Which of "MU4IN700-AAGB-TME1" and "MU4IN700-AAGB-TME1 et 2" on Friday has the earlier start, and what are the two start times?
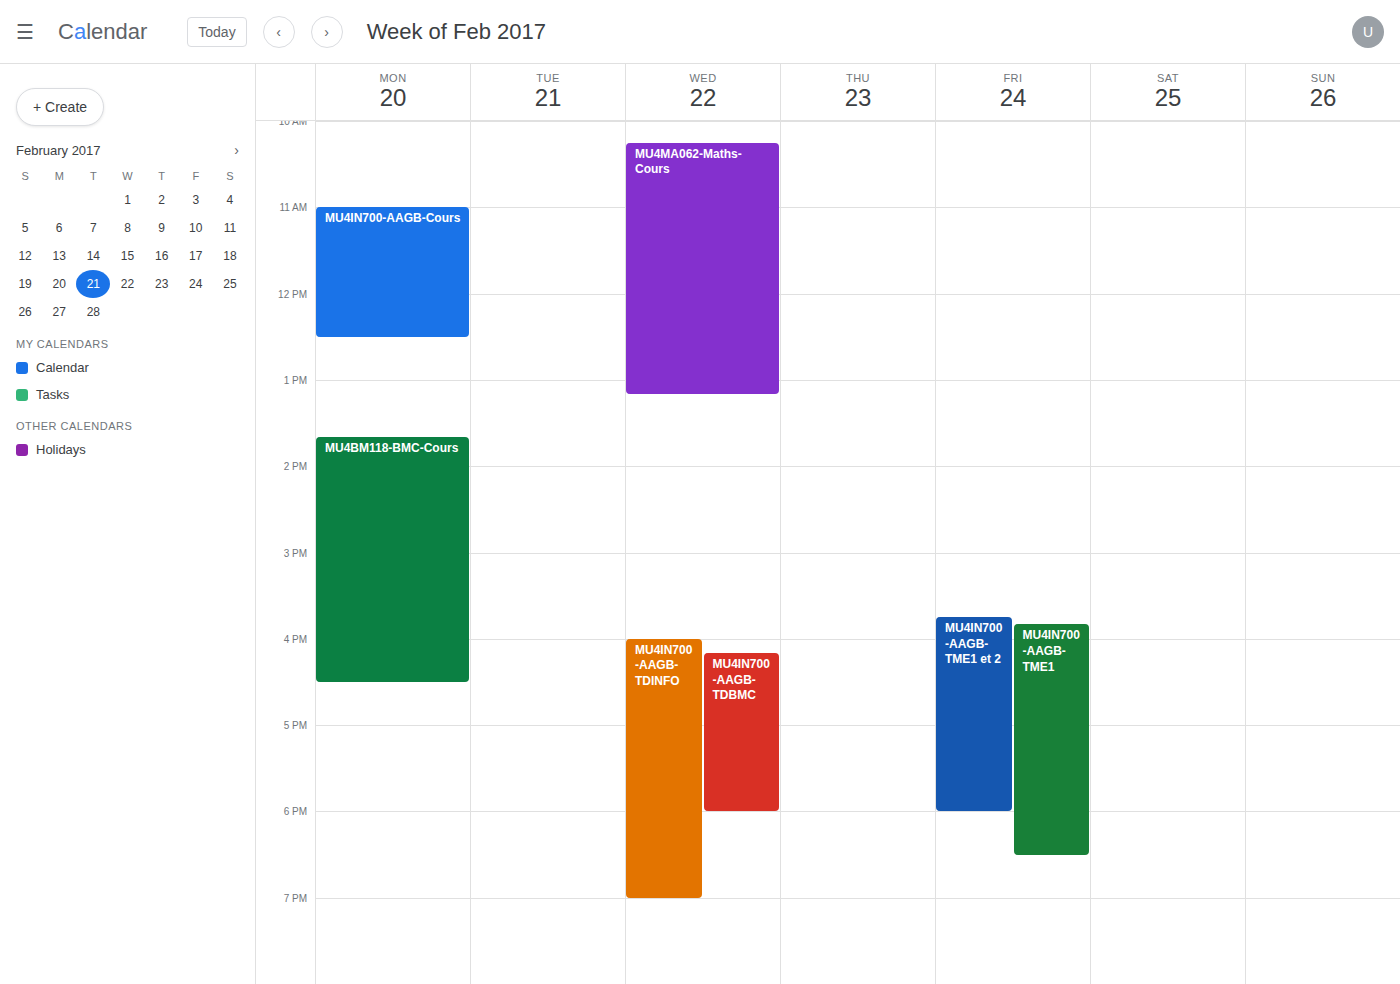
"MU4IN700-AAGB-TME1 et 2" 15:45; "MU4IN700-AAGB-TME1" 15:50.